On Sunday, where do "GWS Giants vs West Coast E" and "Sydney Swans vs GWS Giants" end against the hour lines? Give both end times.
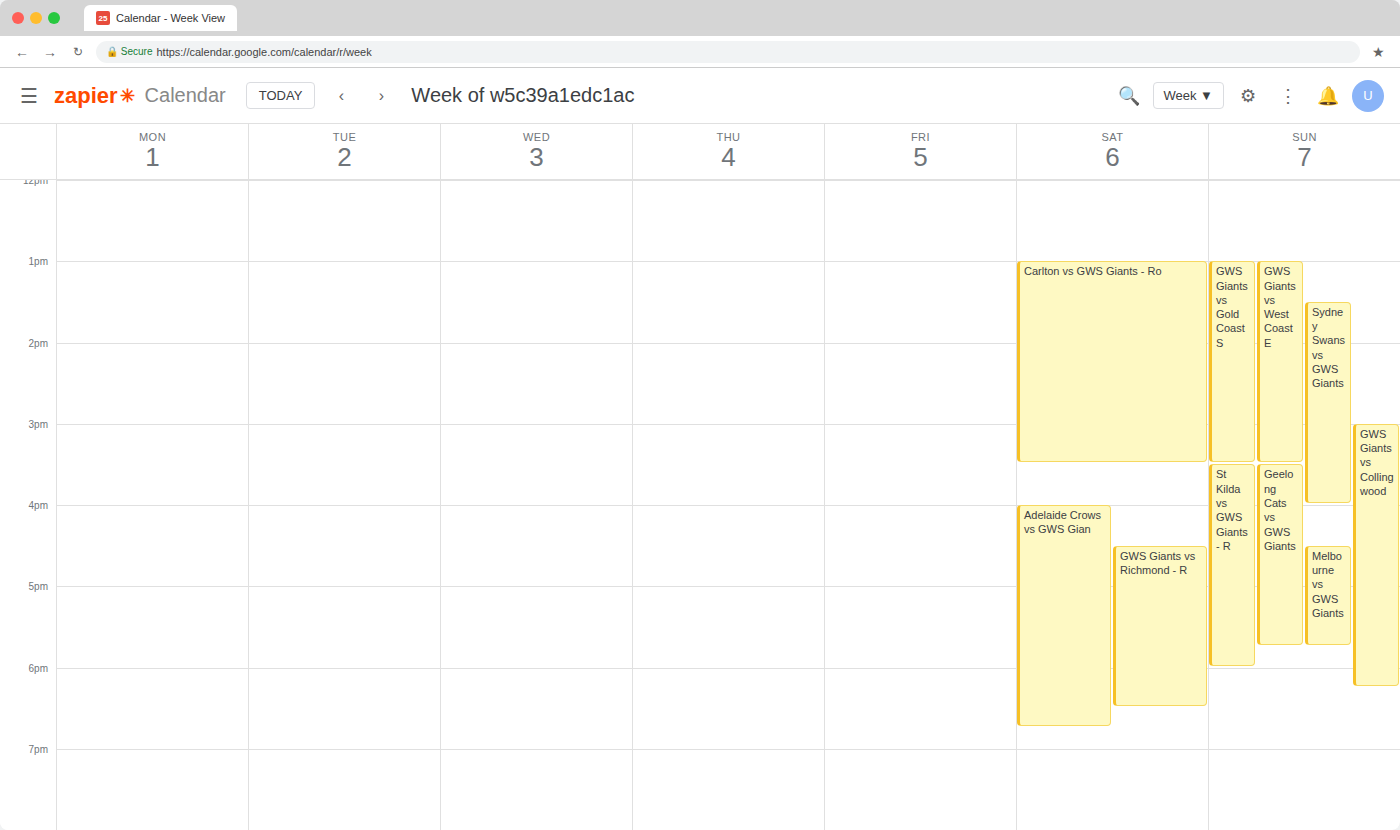
"GWS Giants vs West Coast E": 3:30 PM, halfway between the 3 PM and 4 PM lines. "Sydney Swans vs GWS Giants": 4:00 PM, exactly on the 4 PM line.